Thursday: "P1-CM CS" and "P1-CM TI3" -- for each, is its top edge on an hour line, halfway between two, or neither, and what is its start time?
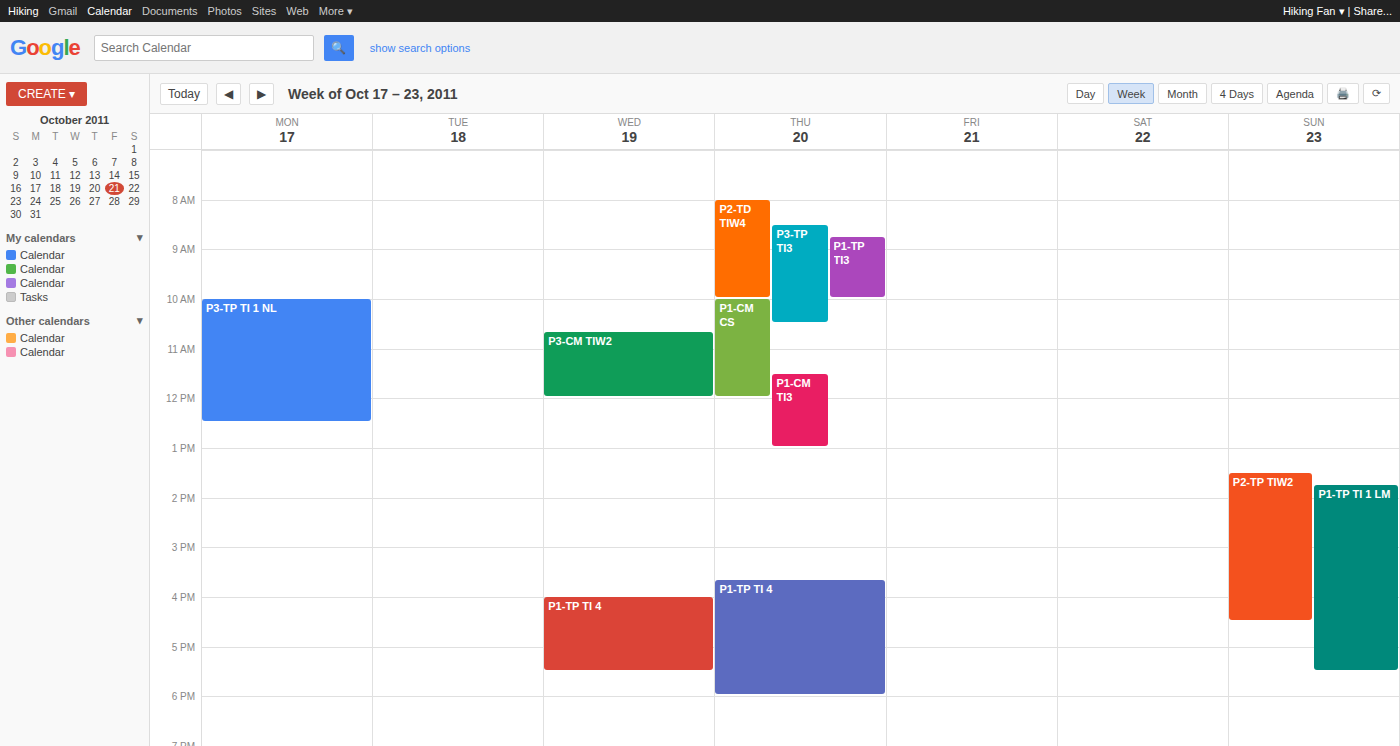
"P1-CM CS": 10:00 AM, exactly on the 10 AM line. "P1-CM TI3": 11:30 AM, halfway between the 11 AM and 12 PM lines.